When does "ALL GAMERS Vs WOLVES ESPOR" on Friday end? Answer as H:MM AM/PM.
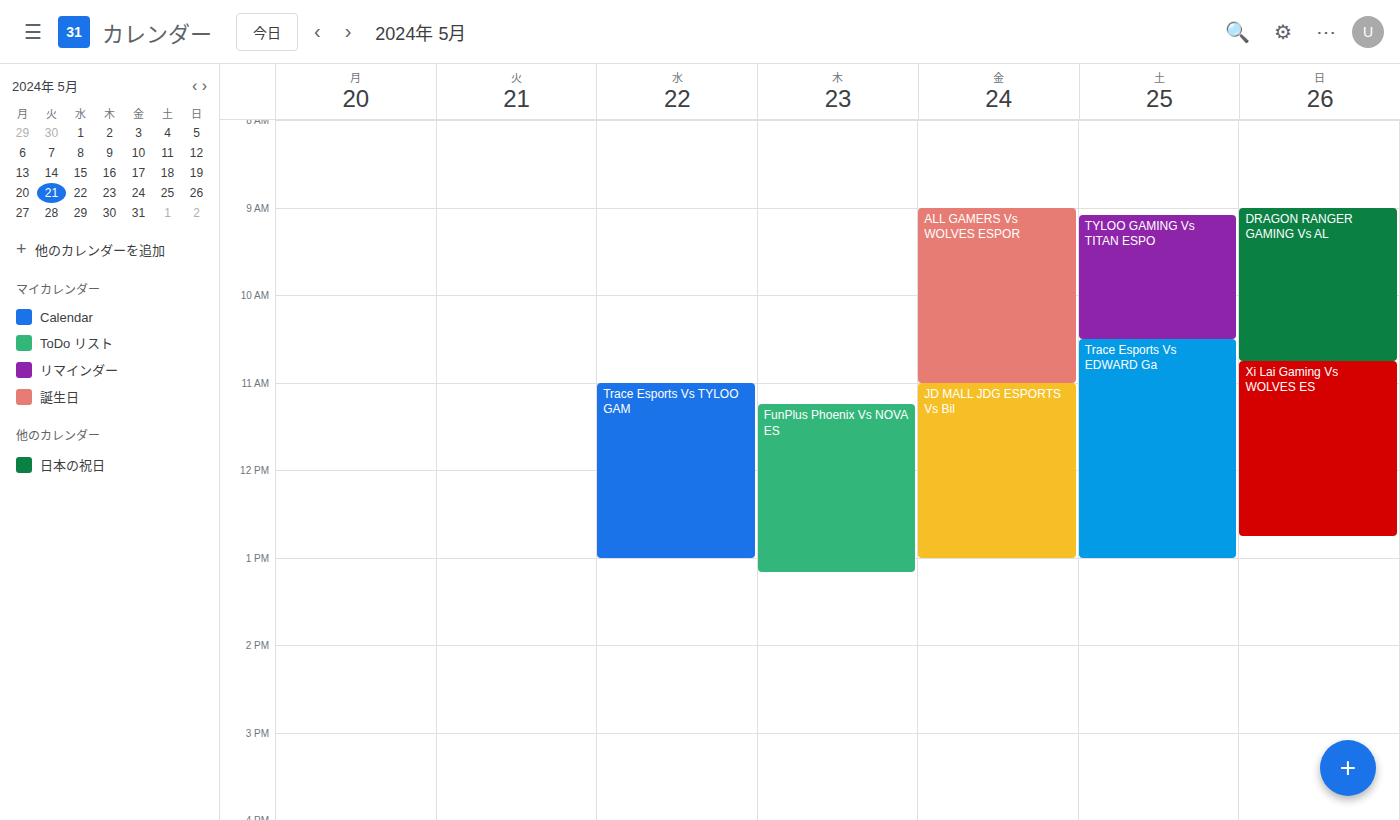
11:00 AM